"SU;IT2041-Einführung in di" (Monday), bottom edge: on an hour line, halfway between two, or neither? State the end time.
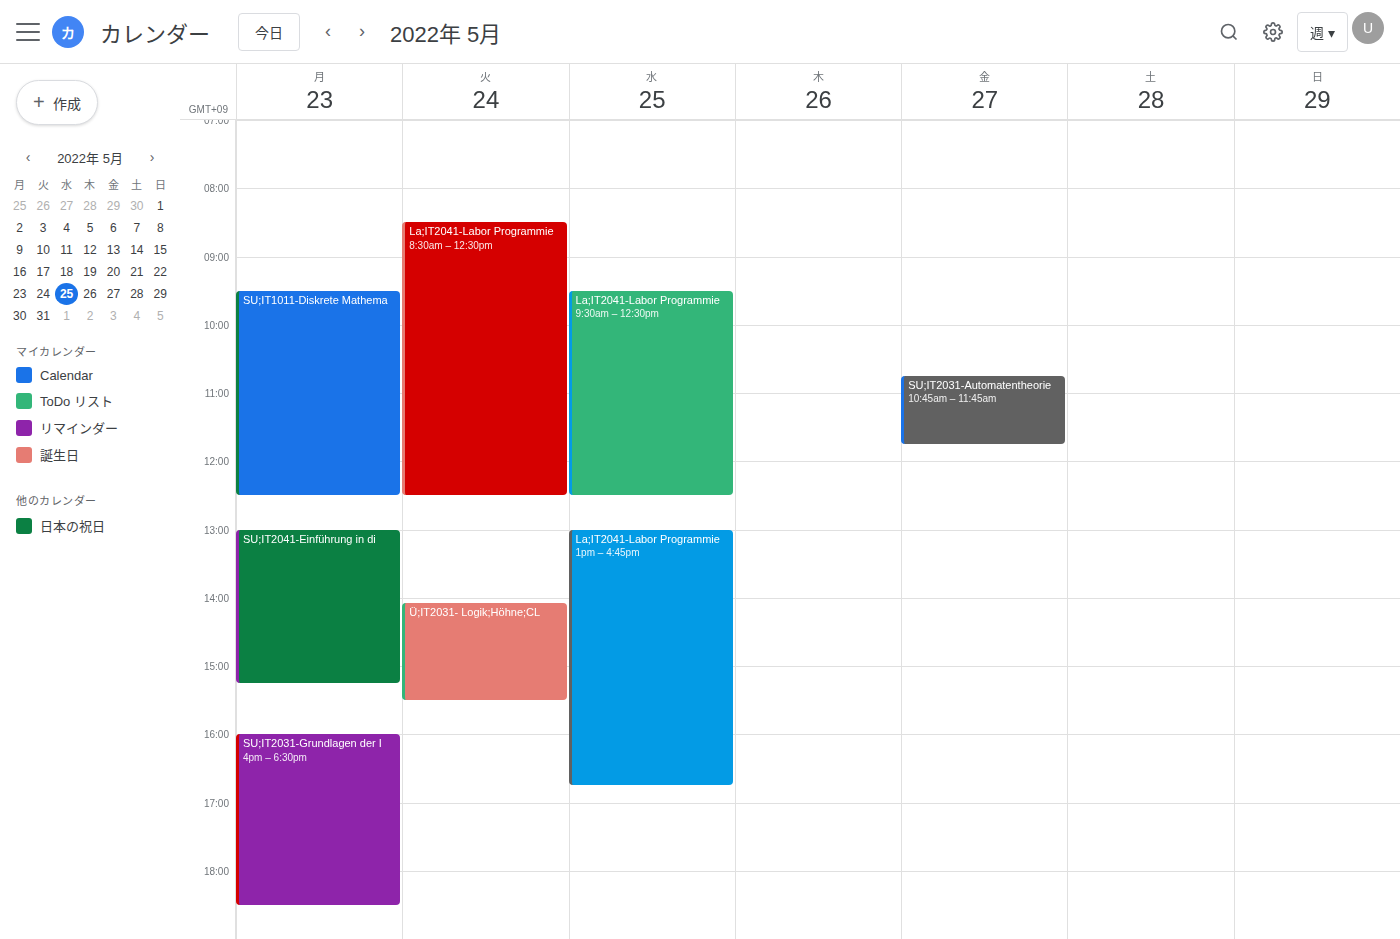
3:15 PM -- neither: a quarter of the way from the 3 PM line to the 4 PM line.